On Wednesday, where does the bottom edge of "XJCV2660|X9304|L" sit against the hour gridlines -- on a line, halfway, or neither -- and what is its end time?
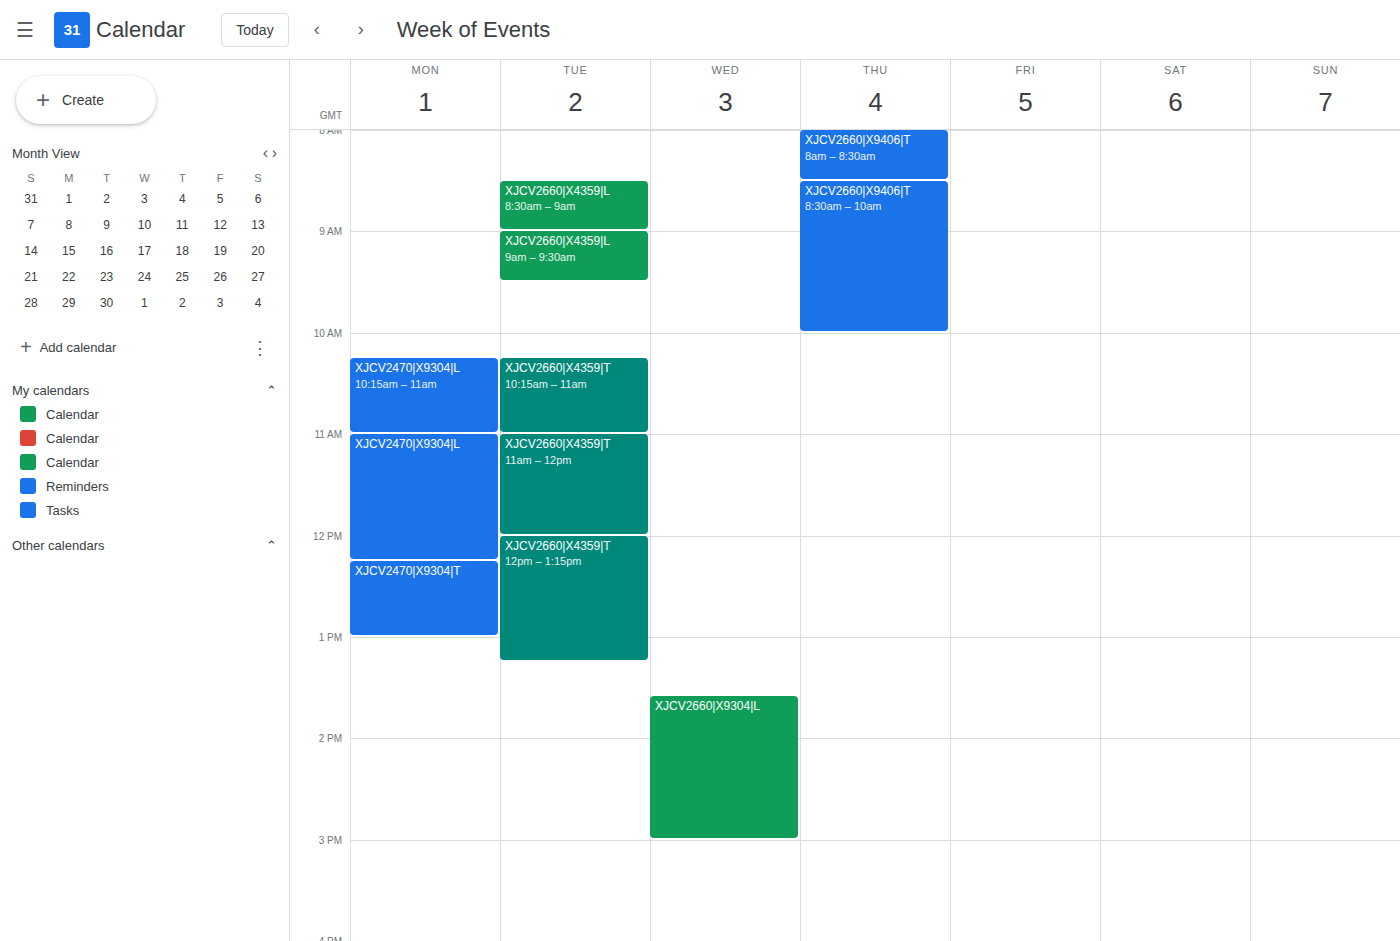
15:00 -- exactly on the 15:00 line.